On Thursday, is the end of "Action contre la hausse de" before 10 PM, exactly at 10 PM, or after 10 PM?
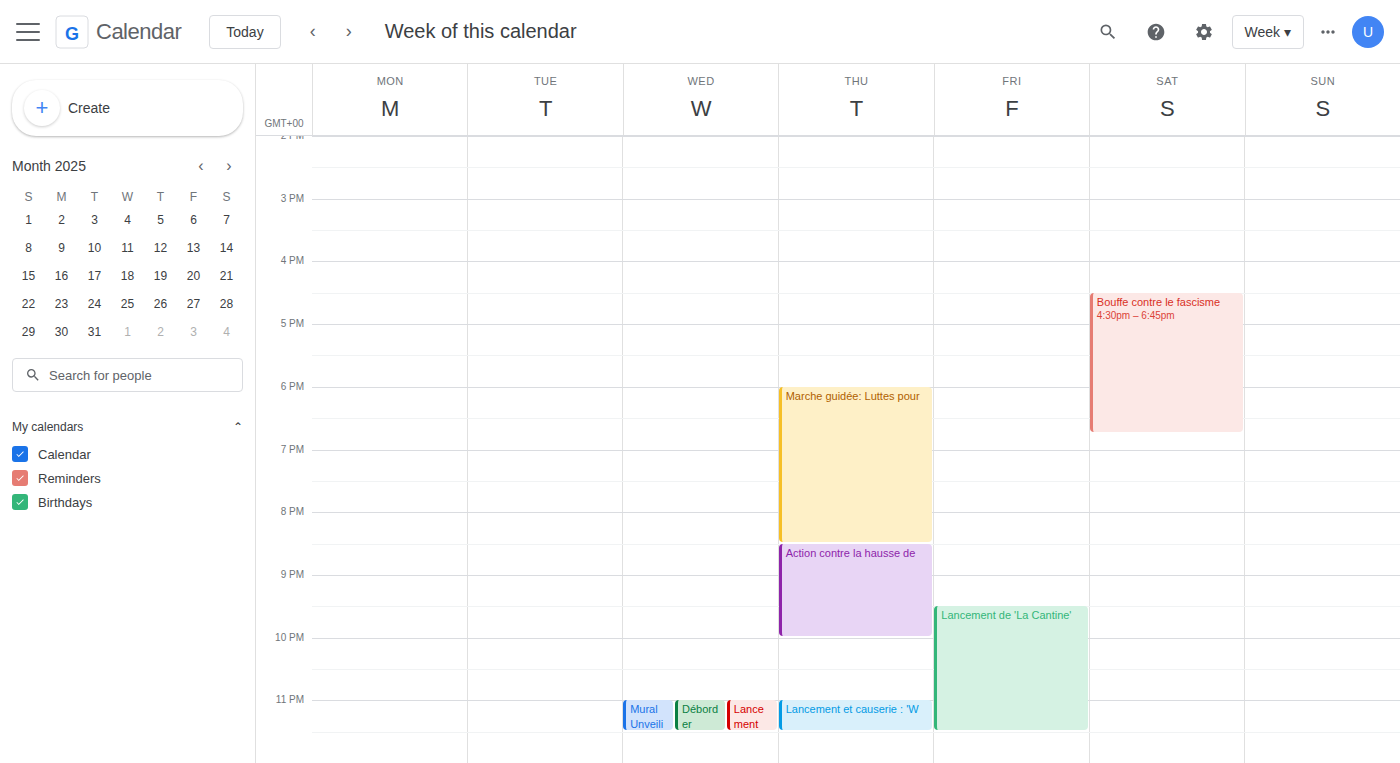
10:00 PM -- exactly at 10 PM, on the 10 PM line.